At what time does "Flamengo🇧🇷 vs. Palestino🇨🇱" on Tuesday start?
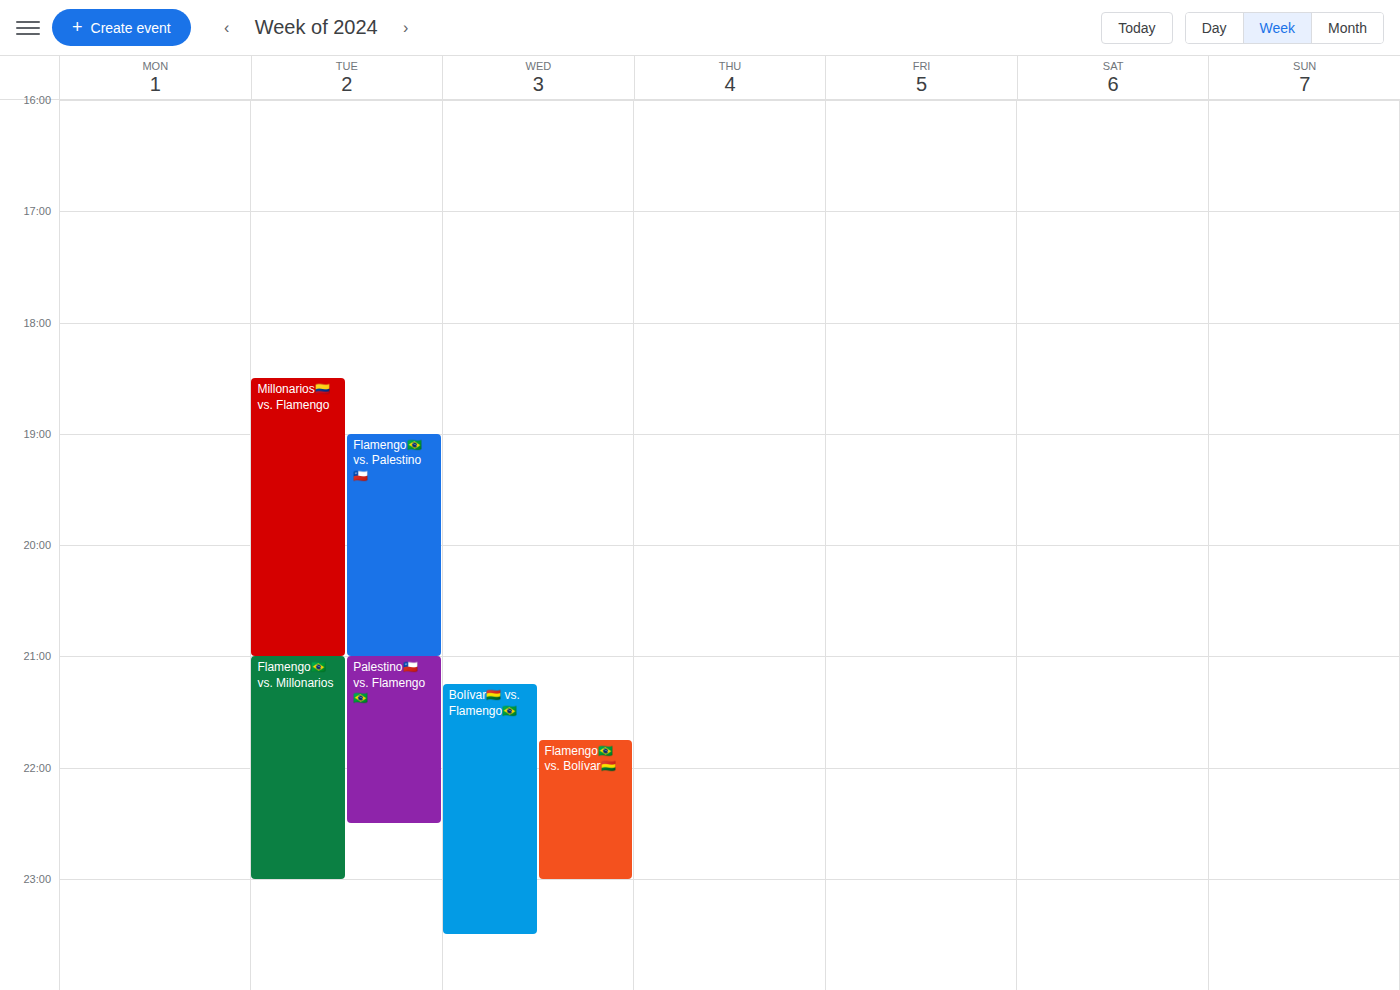
7:00 PM